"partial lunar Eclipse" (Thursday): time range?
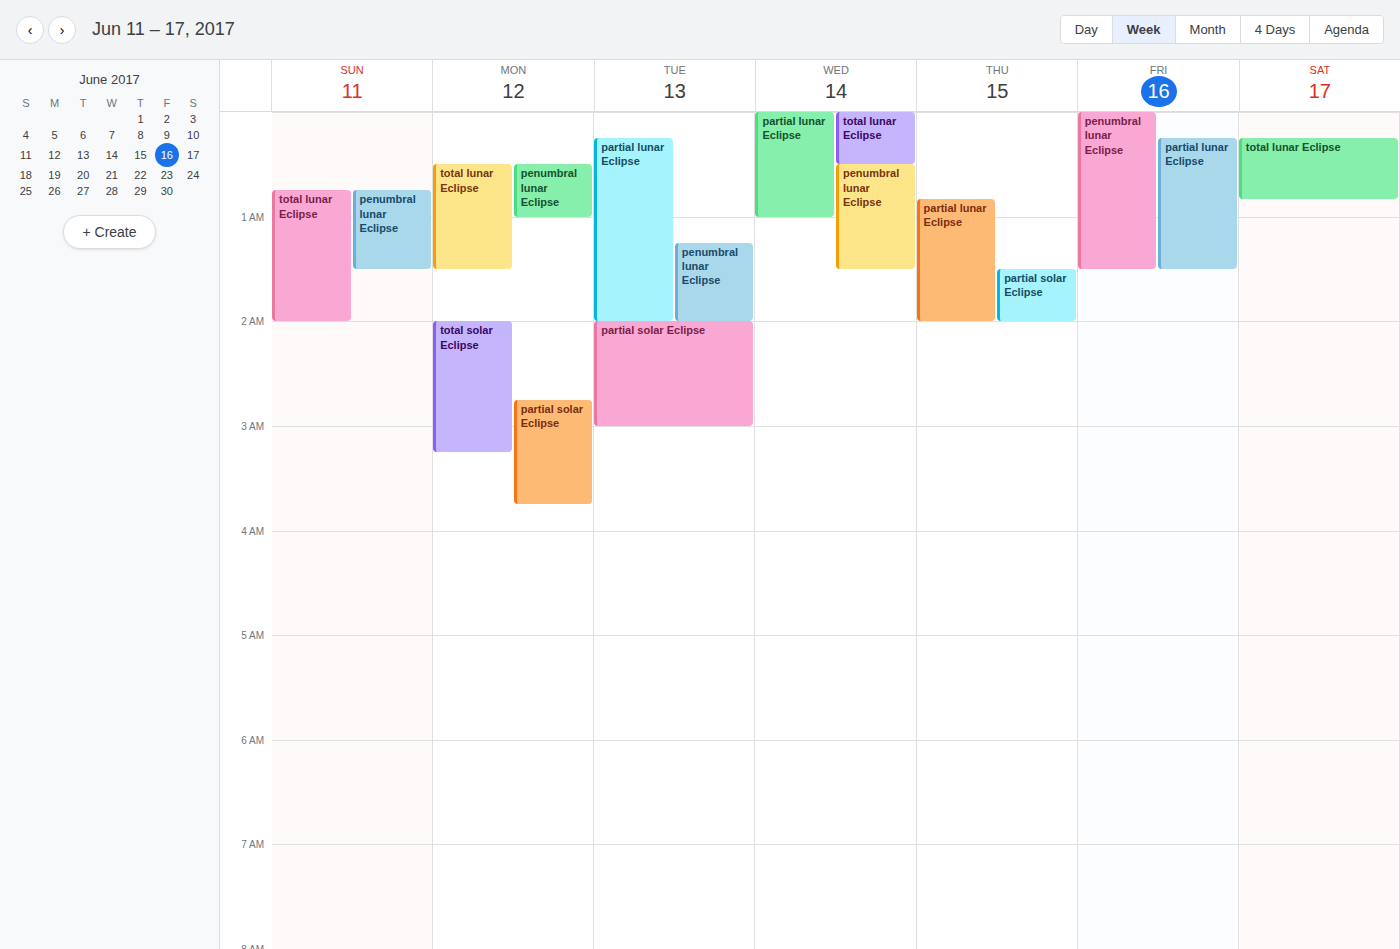
12:50 AM to 2:00 AM